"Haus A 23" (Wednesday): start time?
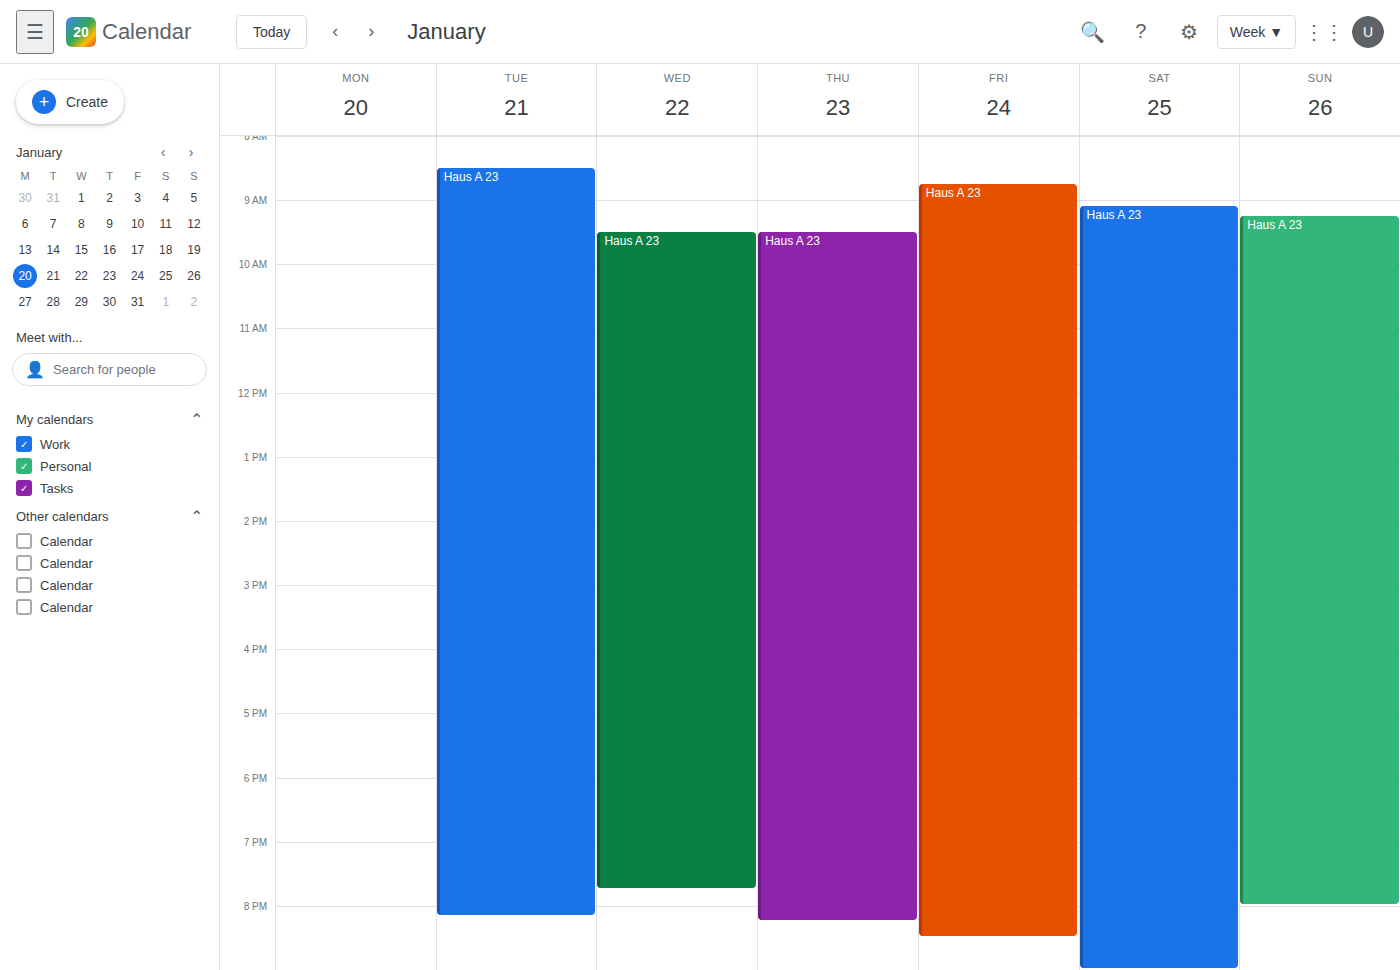
9:30 AM